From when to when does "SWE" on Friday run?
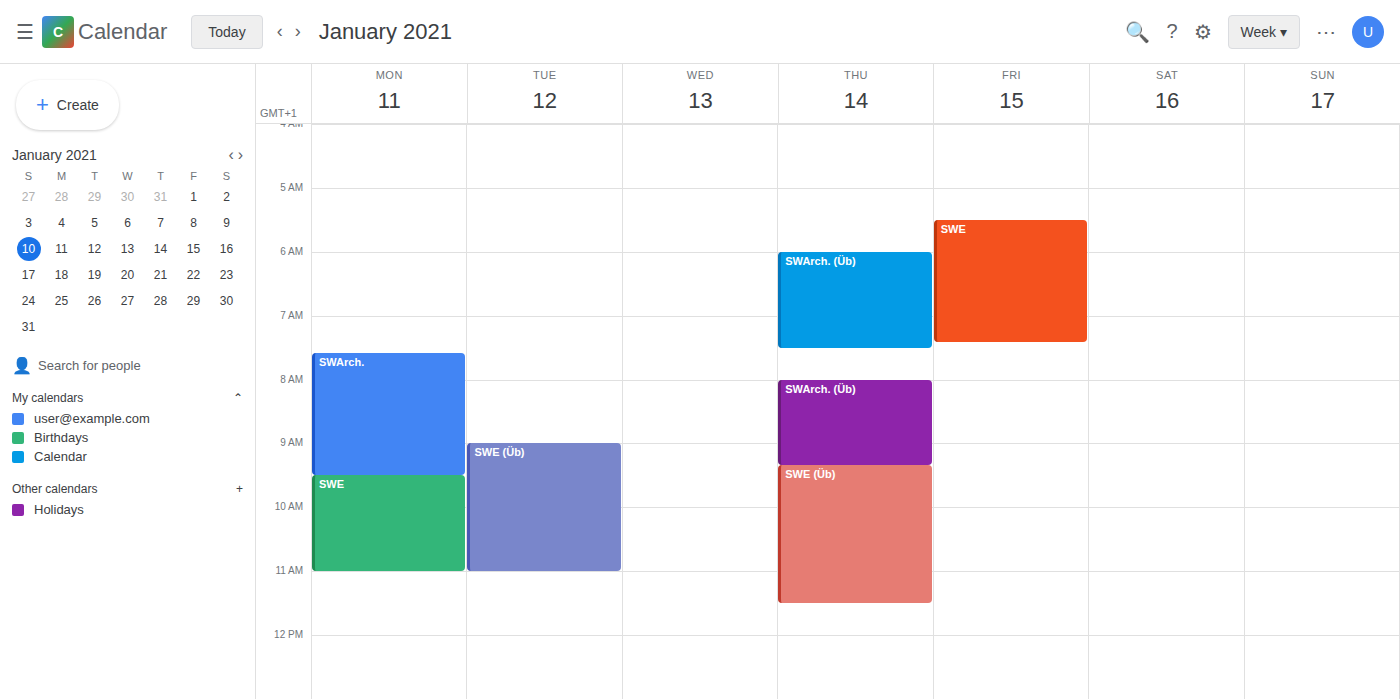
5:30 AM to 7:25 AM